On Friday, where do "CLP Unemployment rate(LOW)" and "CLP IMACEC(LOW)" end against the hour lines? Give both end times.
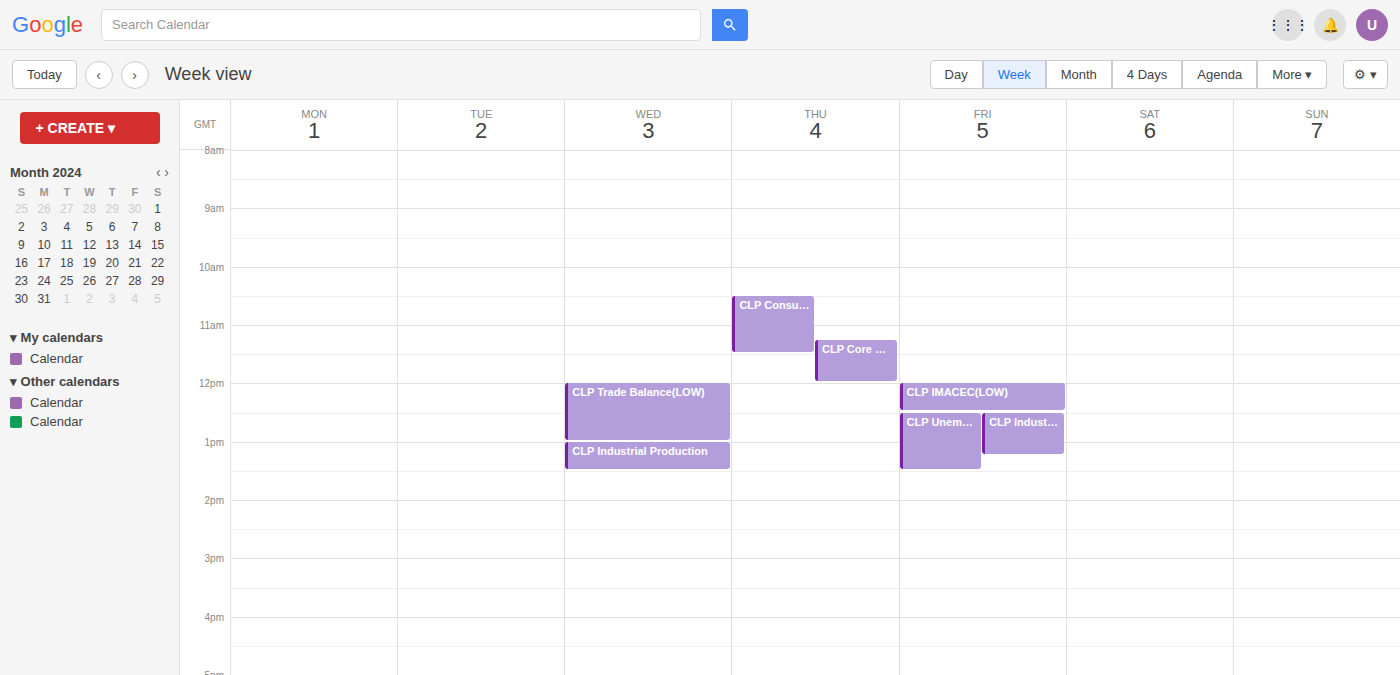
"CLP Unemployment rate(LOW)": 1:30 PM, halfway between the 1 PM and 2 PM lines. "CLP IMACEC(LOW)": 12:30 PM, halfway between the 12 PM and 1 PM lines.